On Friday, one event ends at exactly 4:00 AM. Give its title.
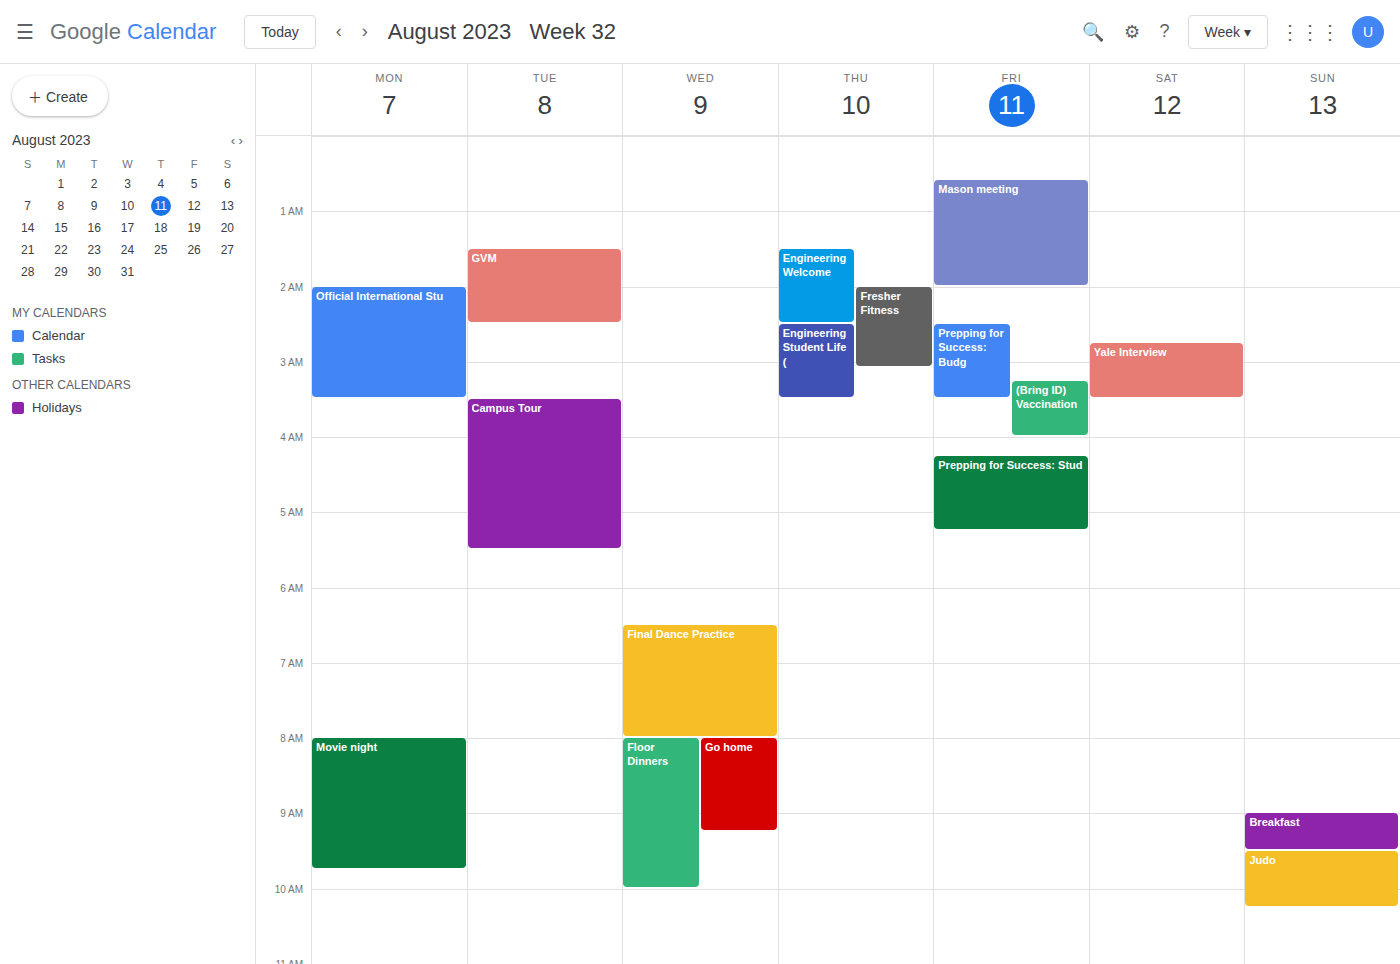
"(Bring ID) Vaccination"